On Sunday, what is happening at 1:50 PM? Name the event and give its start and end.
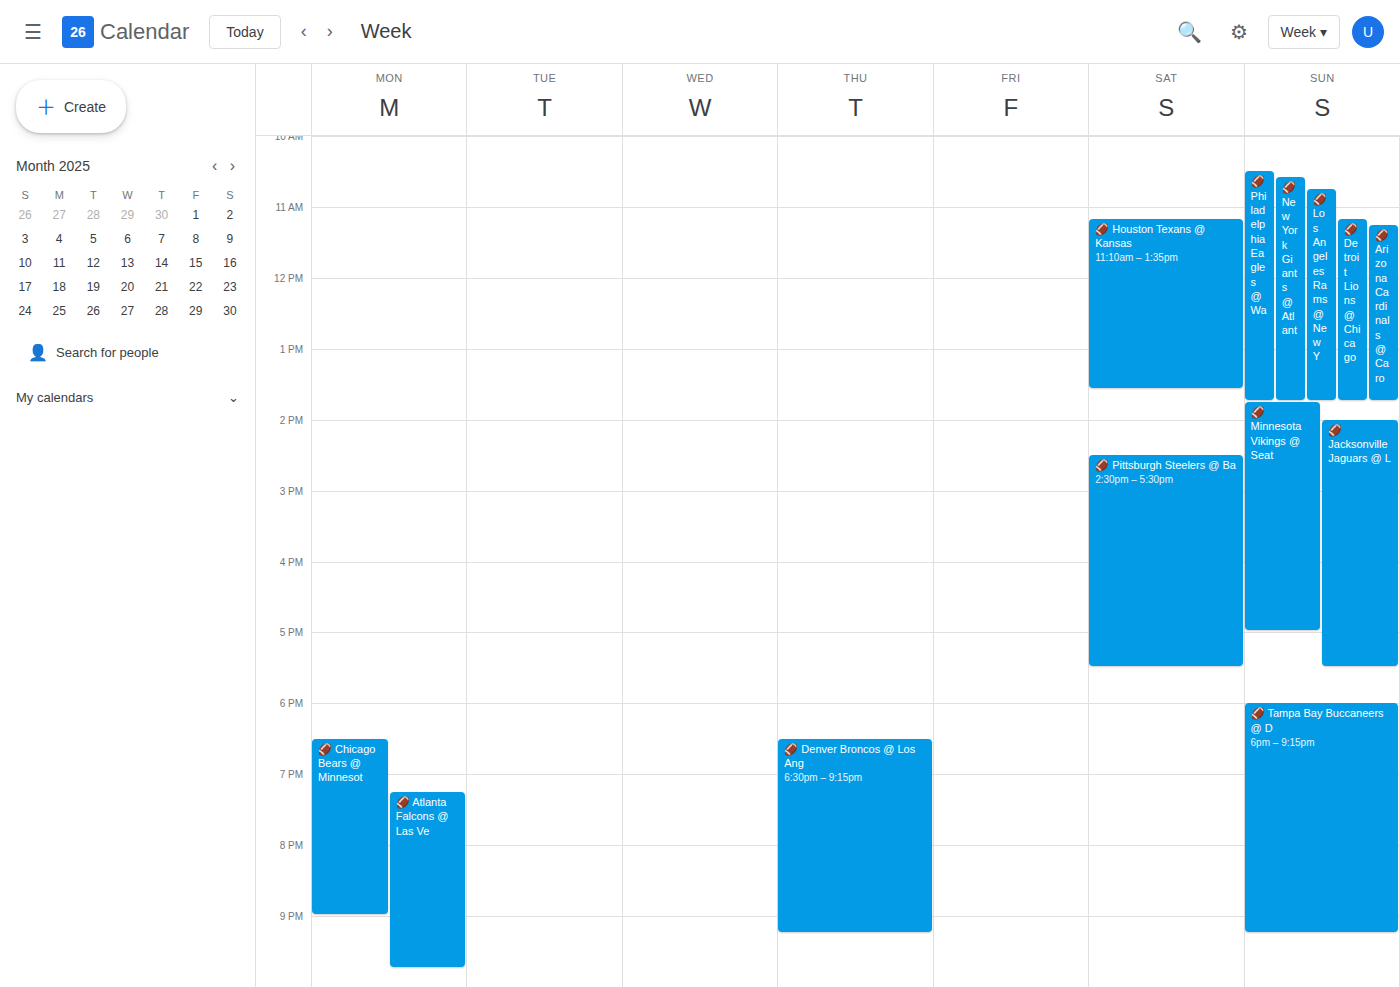
"🏈 Minnesota Vikings @ Seat", 1:45 PM to 5:00 PM